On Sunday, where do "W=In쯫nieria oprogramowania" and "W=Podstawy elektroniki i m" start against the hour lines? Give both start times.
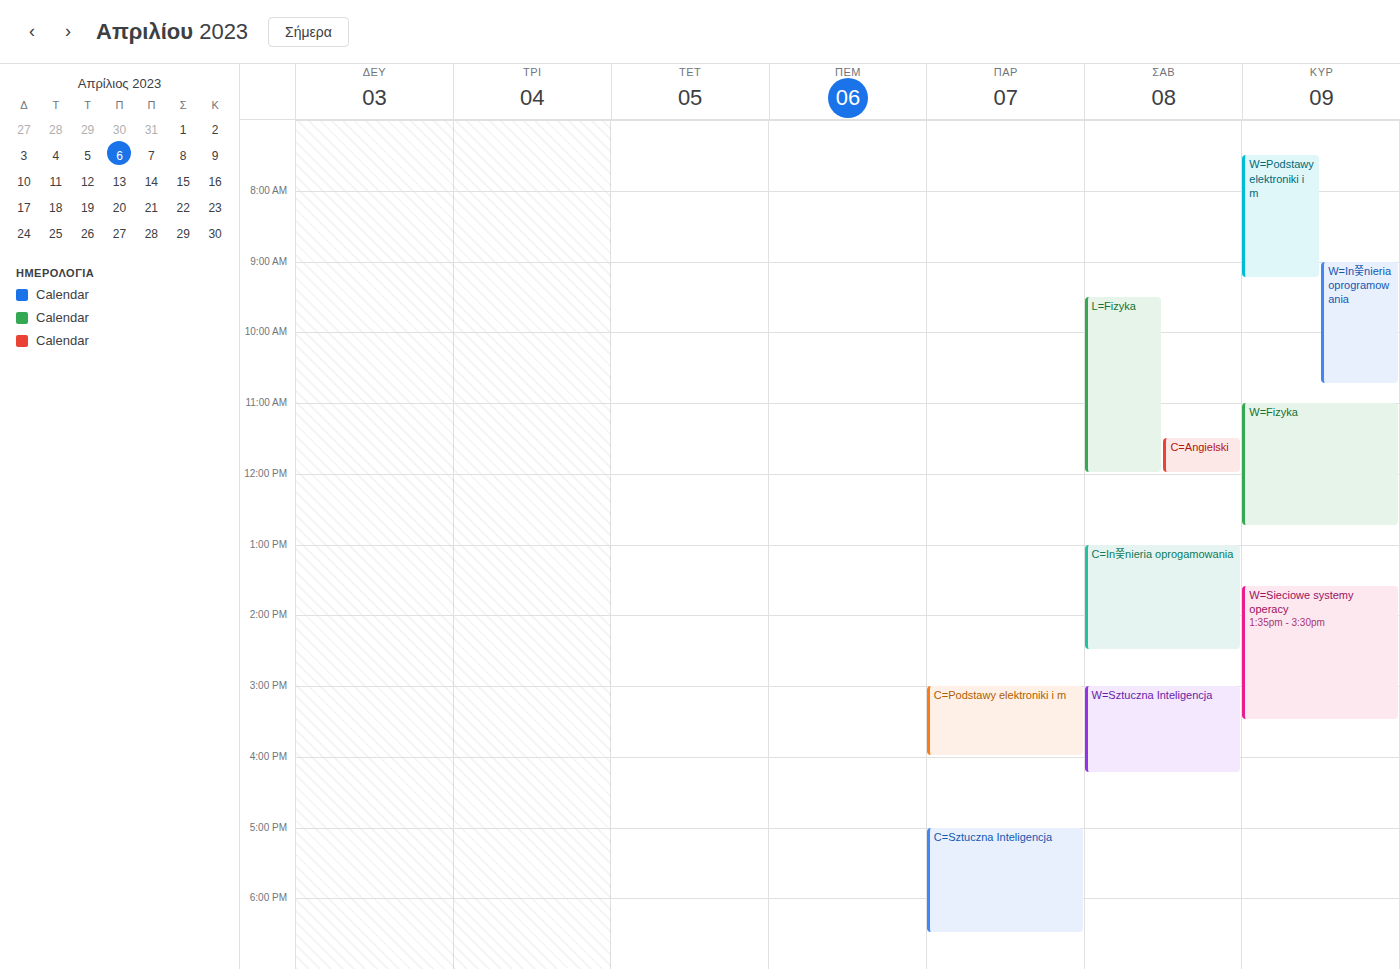
"W=In쯫nieria oprogramowania": 9:00 AM, exactly on the 9 AM line. "W=Podstawy elektroniki i m": 7:30 AM, halfway between the 7 AM and 8 AM lines.